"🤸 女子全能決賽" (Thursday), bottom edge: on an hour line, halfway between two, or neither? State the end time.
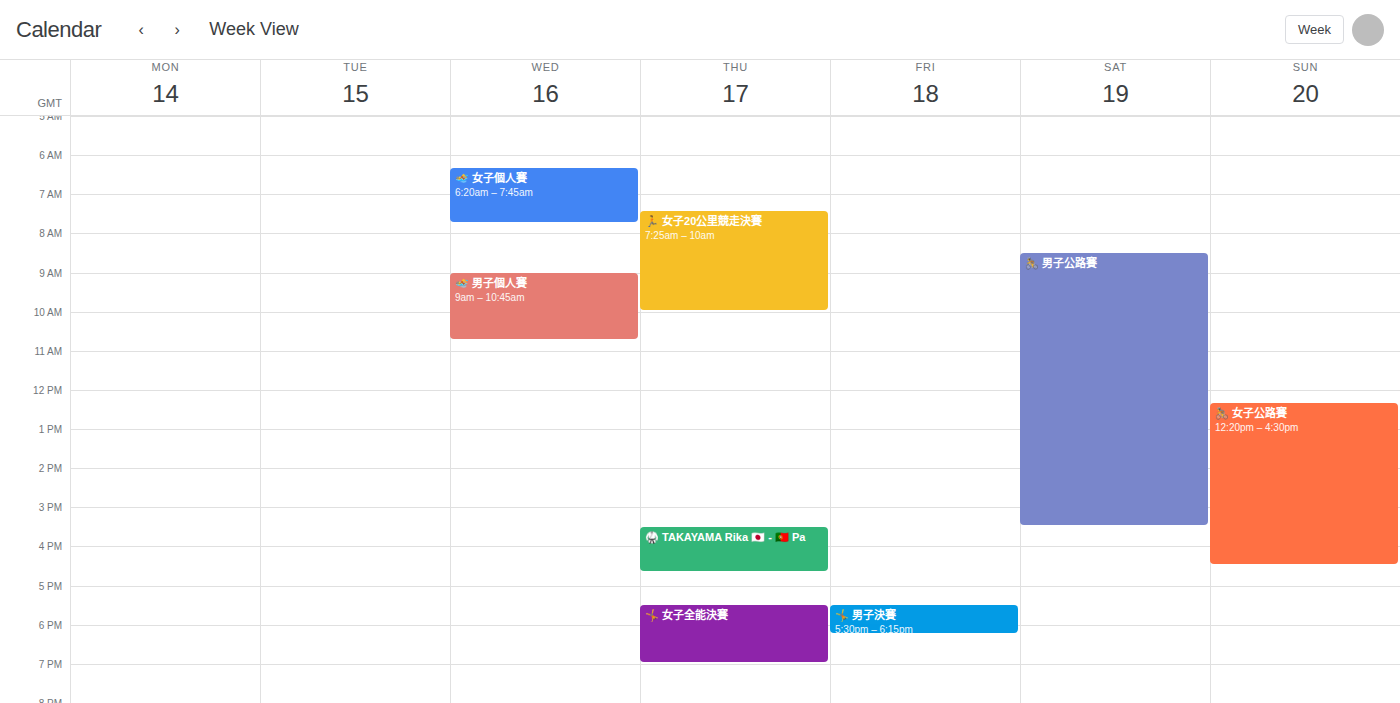
19:00 -- exactly on the 19:00 line.